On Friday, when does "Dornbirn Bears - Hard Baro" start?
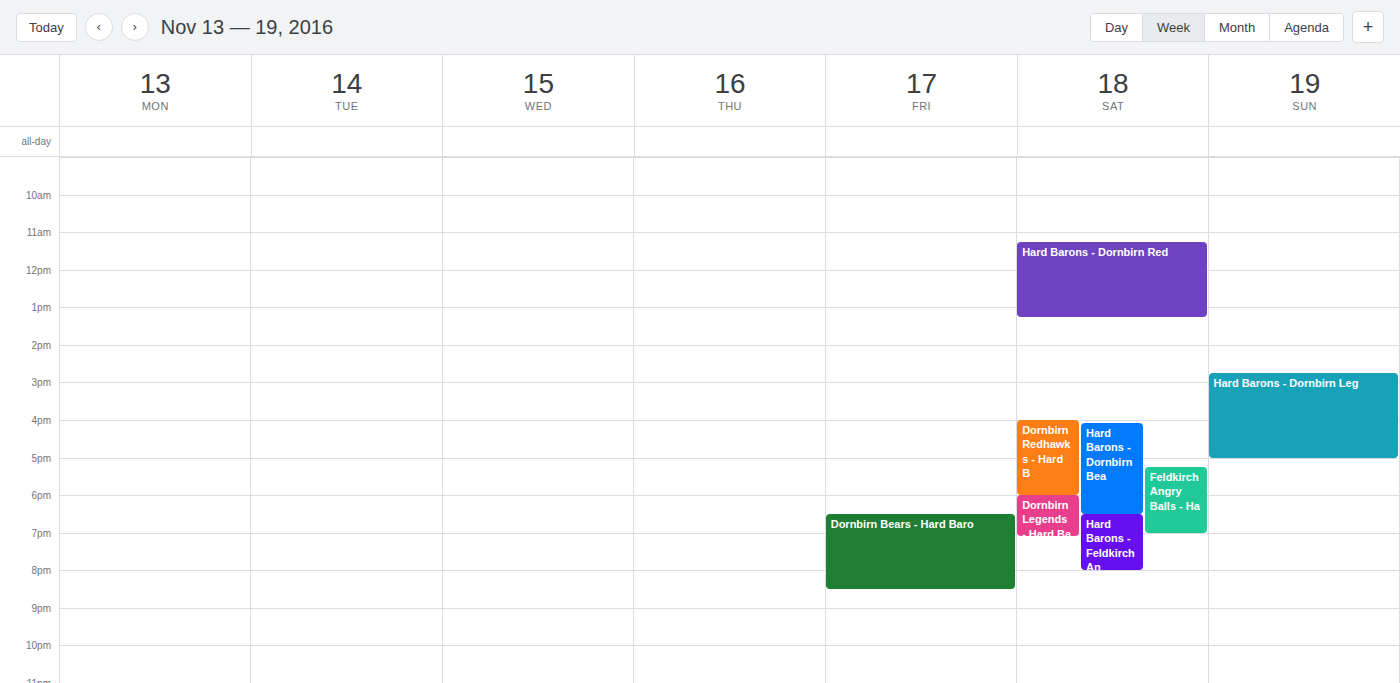
6:30 PM